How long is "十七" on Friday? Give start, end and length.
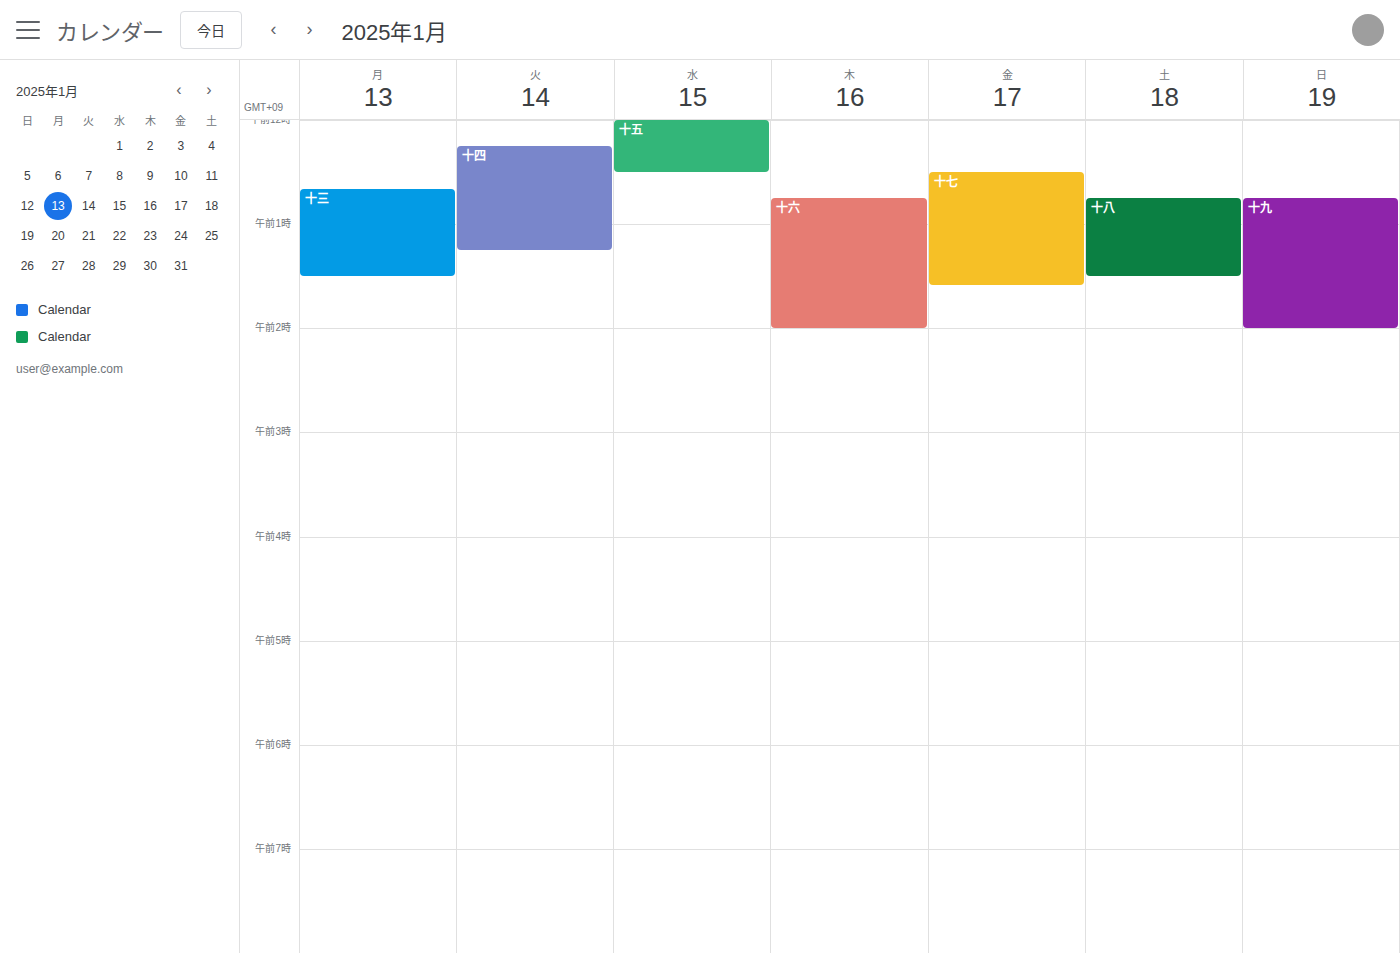
12:30 AM to 1:35 AM, 1 hour 5 minutes